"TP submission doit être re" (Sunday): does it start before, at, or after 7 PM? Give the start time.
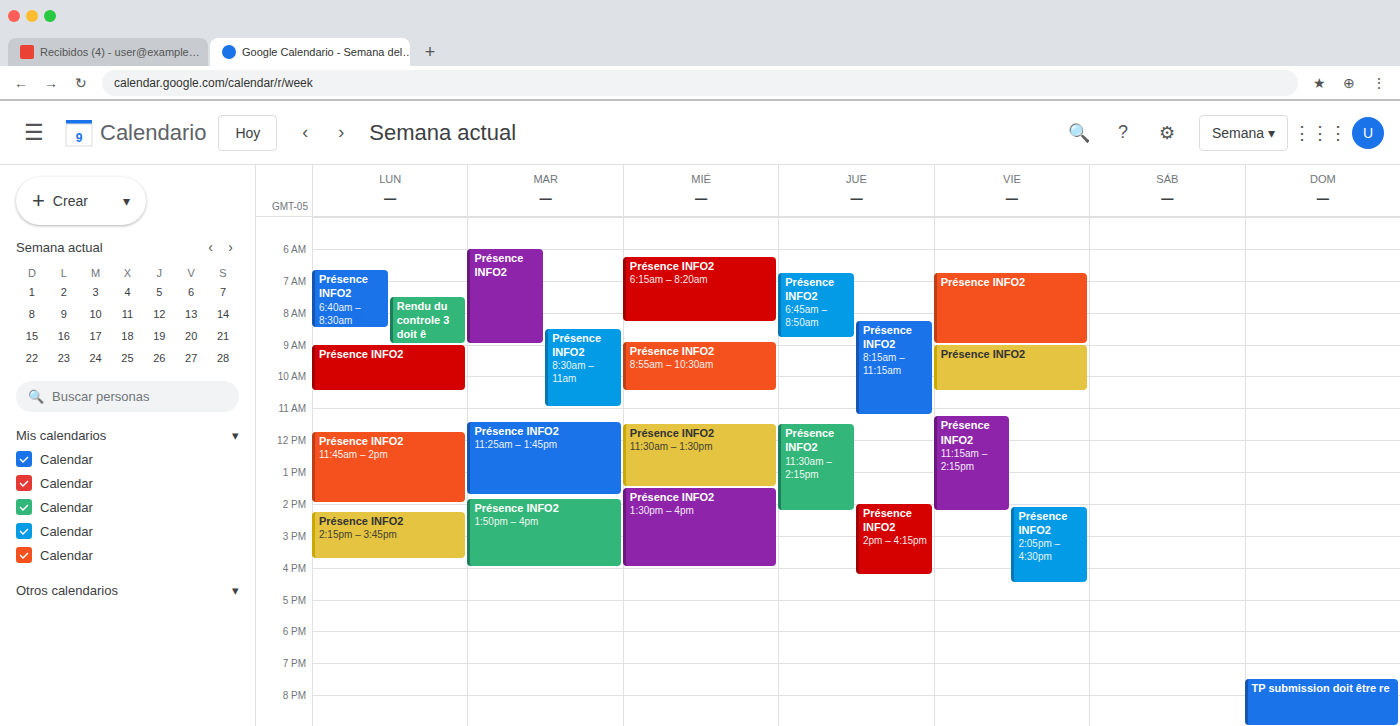
7:30 PM -- after 7 PM, 30 minutes below the 7 PM line.